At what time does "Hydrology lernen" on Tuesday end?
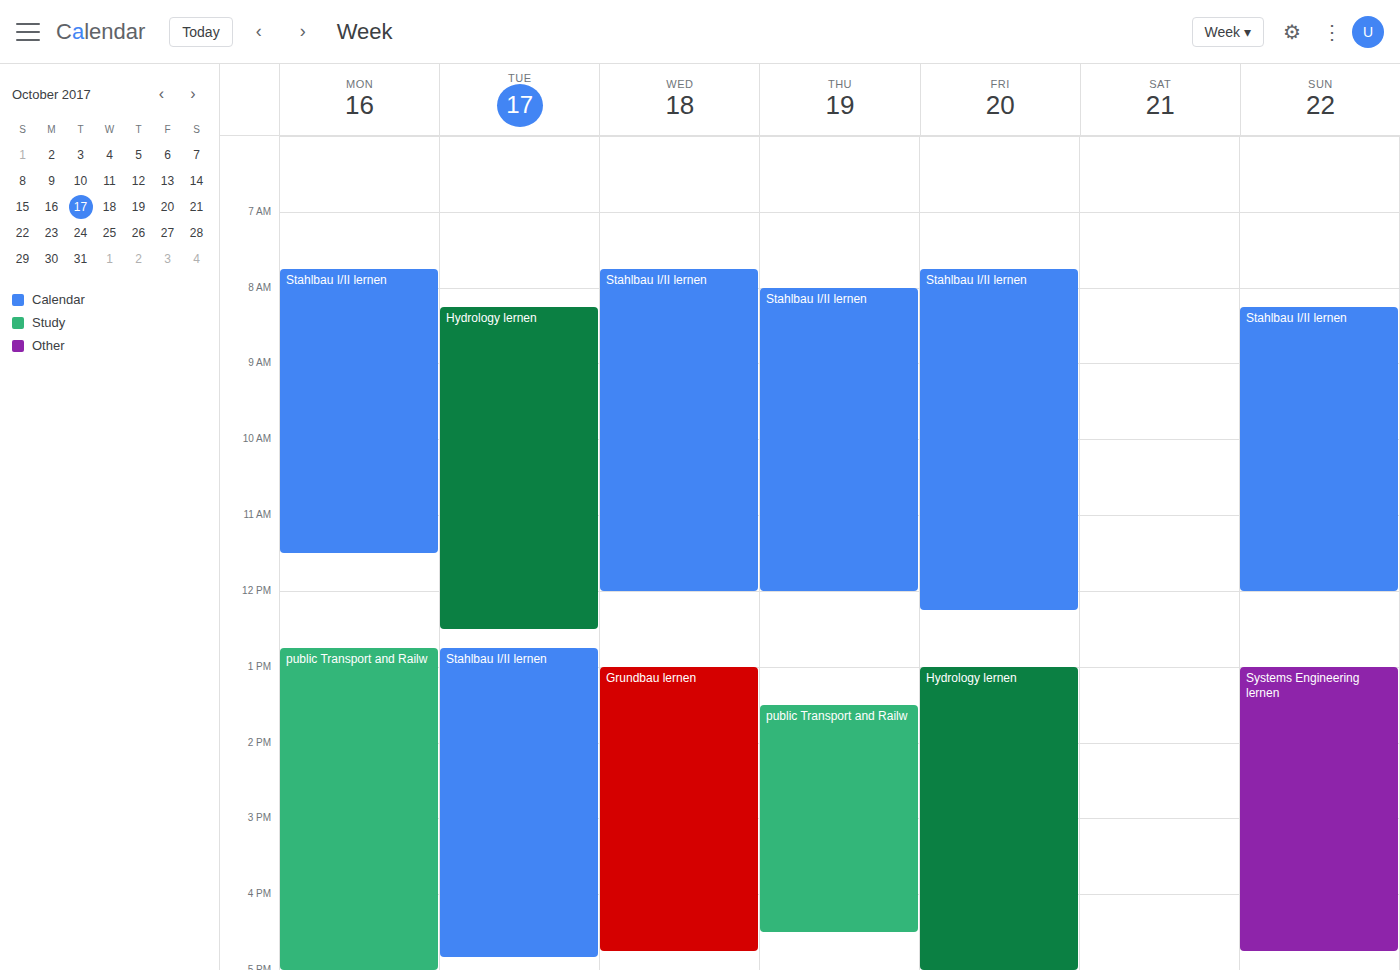
12:30 PM